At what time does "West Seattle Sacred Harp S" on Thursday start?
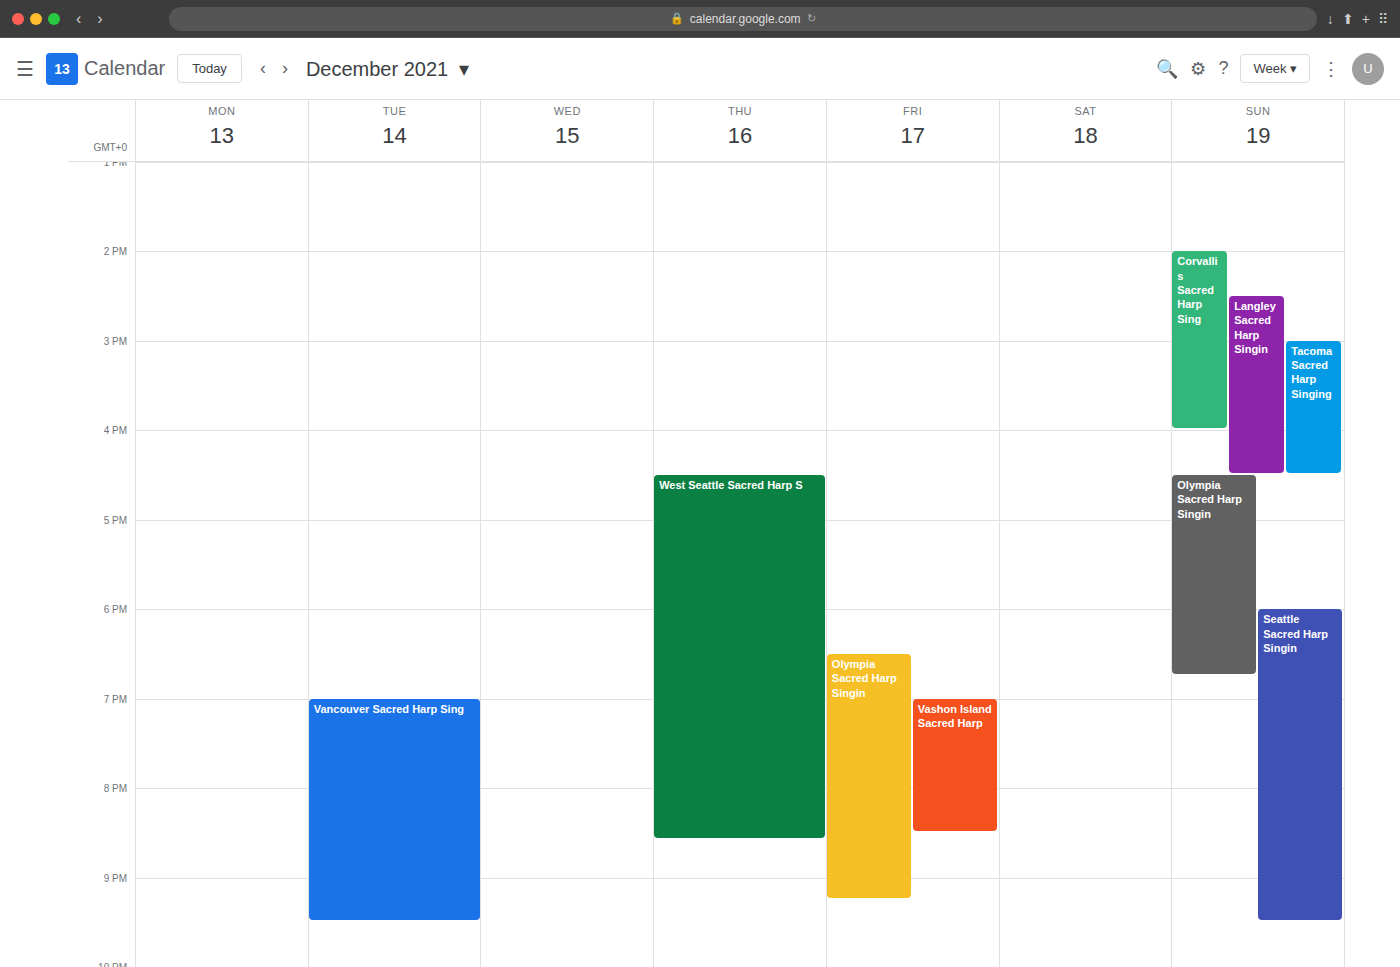
4:30 PM